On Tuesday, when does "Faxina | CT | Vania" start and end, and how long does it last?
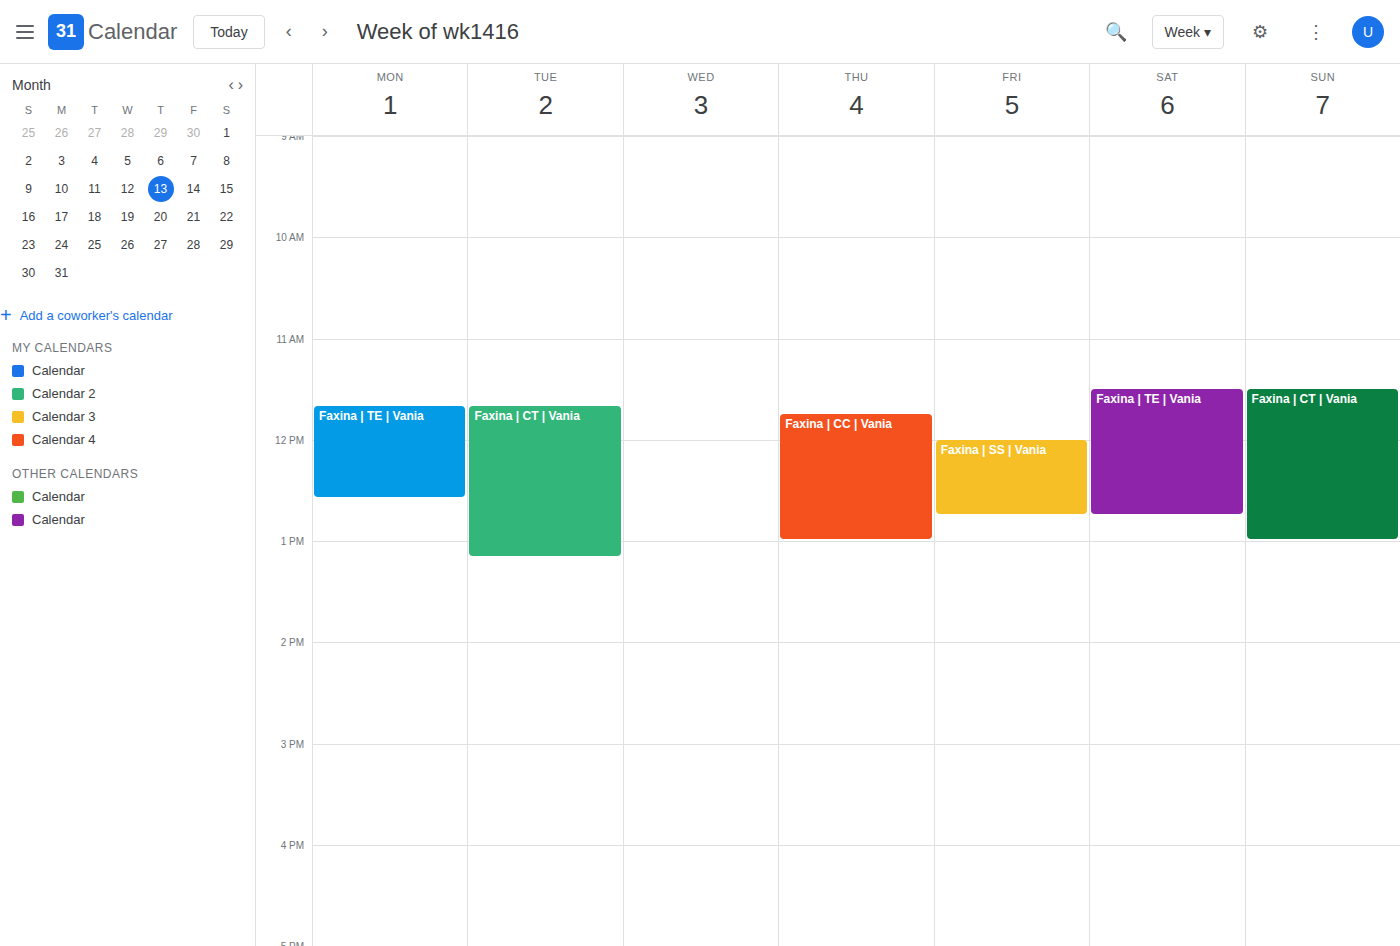
11:40 AM to 1:10 PM, 1 hour 30 minutes